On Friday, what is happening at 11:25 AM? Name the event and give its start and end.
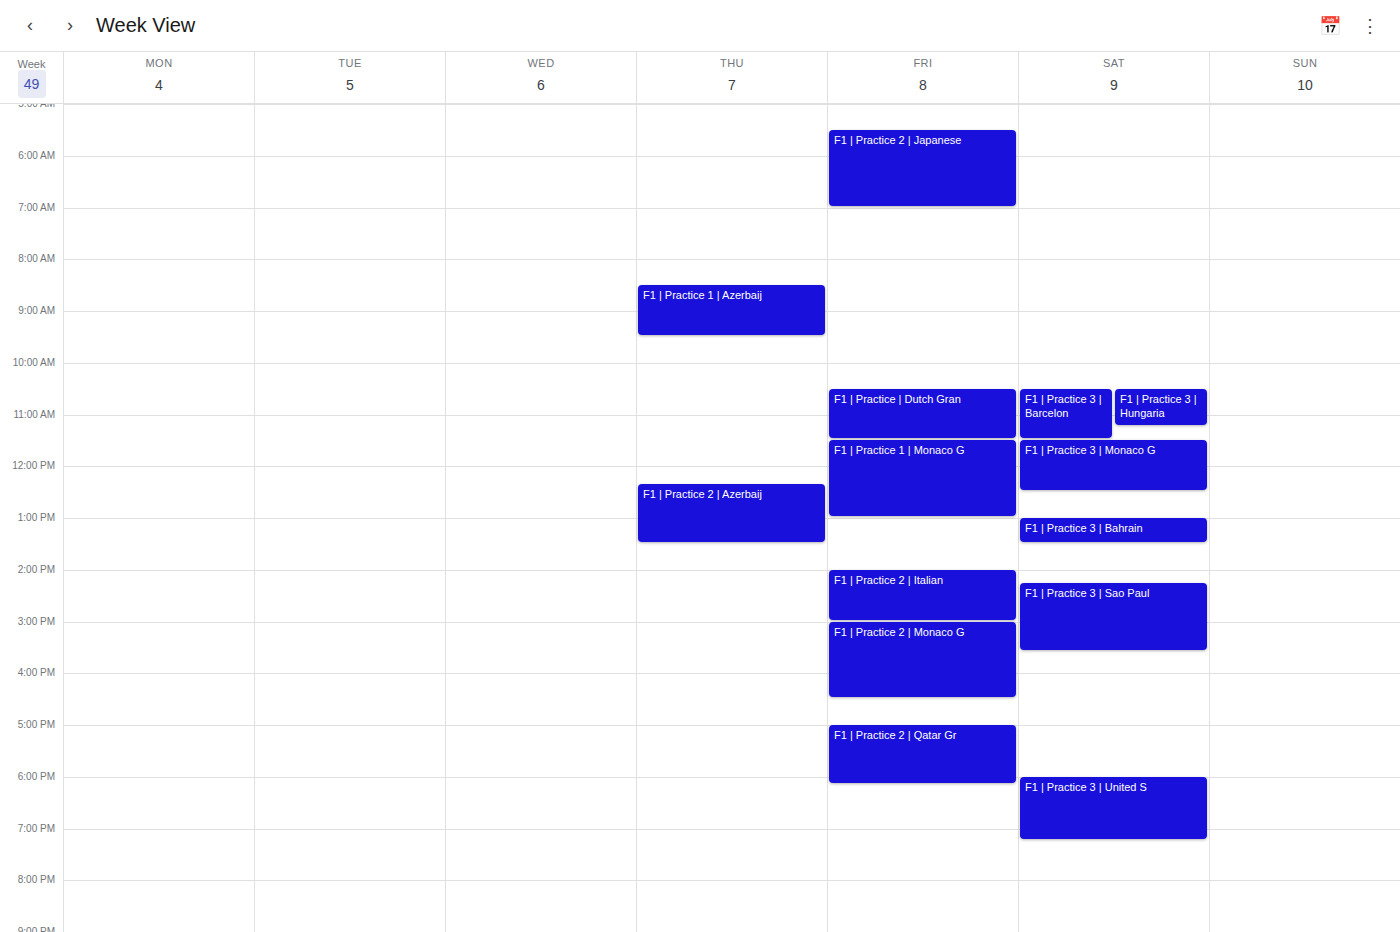
"F1 | Practice | Dutch Gran", 10:30 AM to 11:30 AM